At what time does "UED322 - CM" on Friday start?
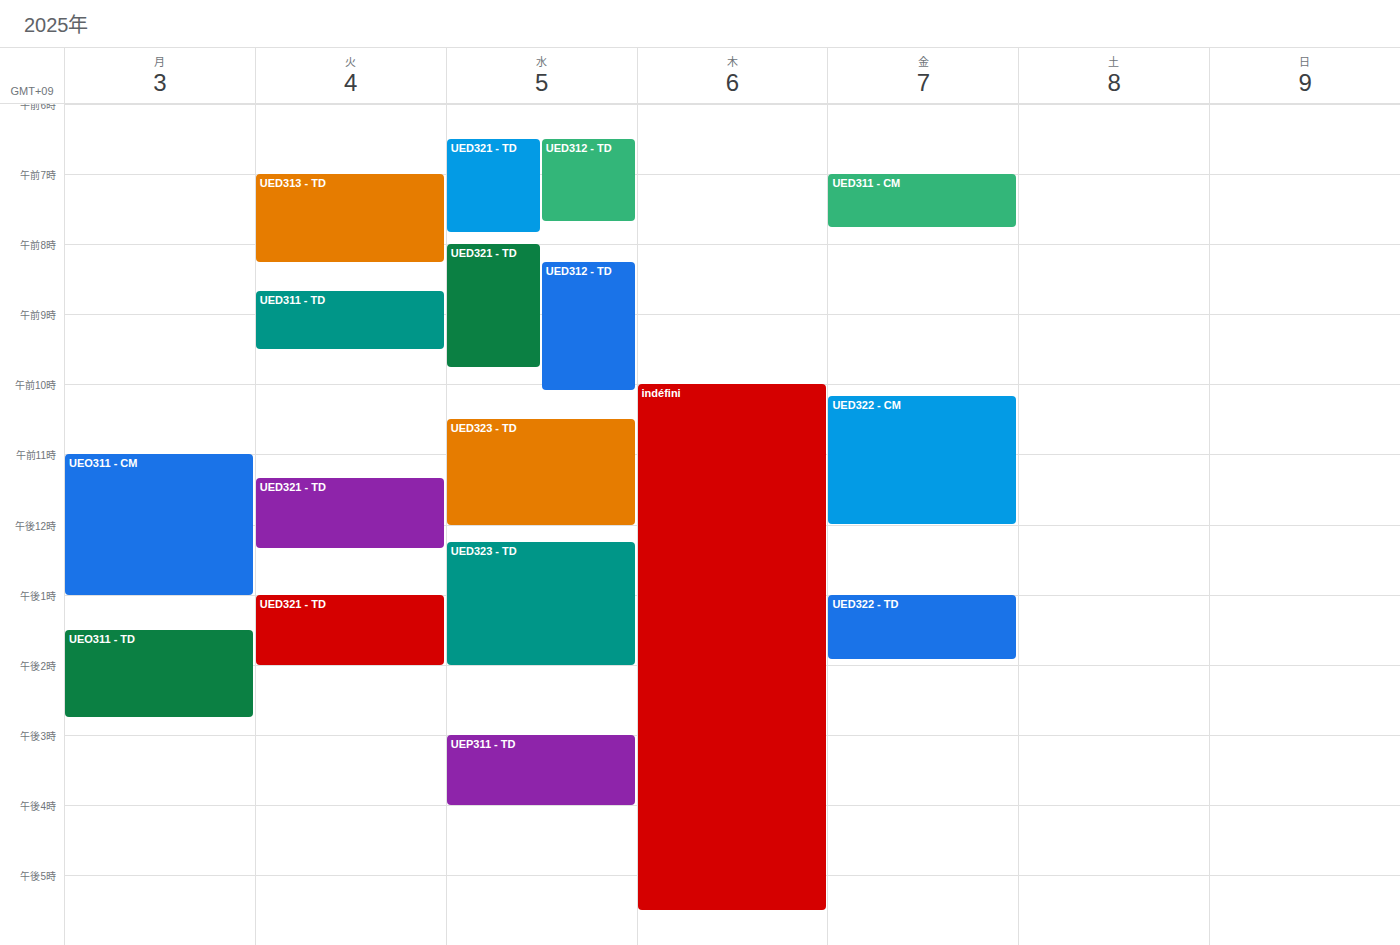
10:10 AM